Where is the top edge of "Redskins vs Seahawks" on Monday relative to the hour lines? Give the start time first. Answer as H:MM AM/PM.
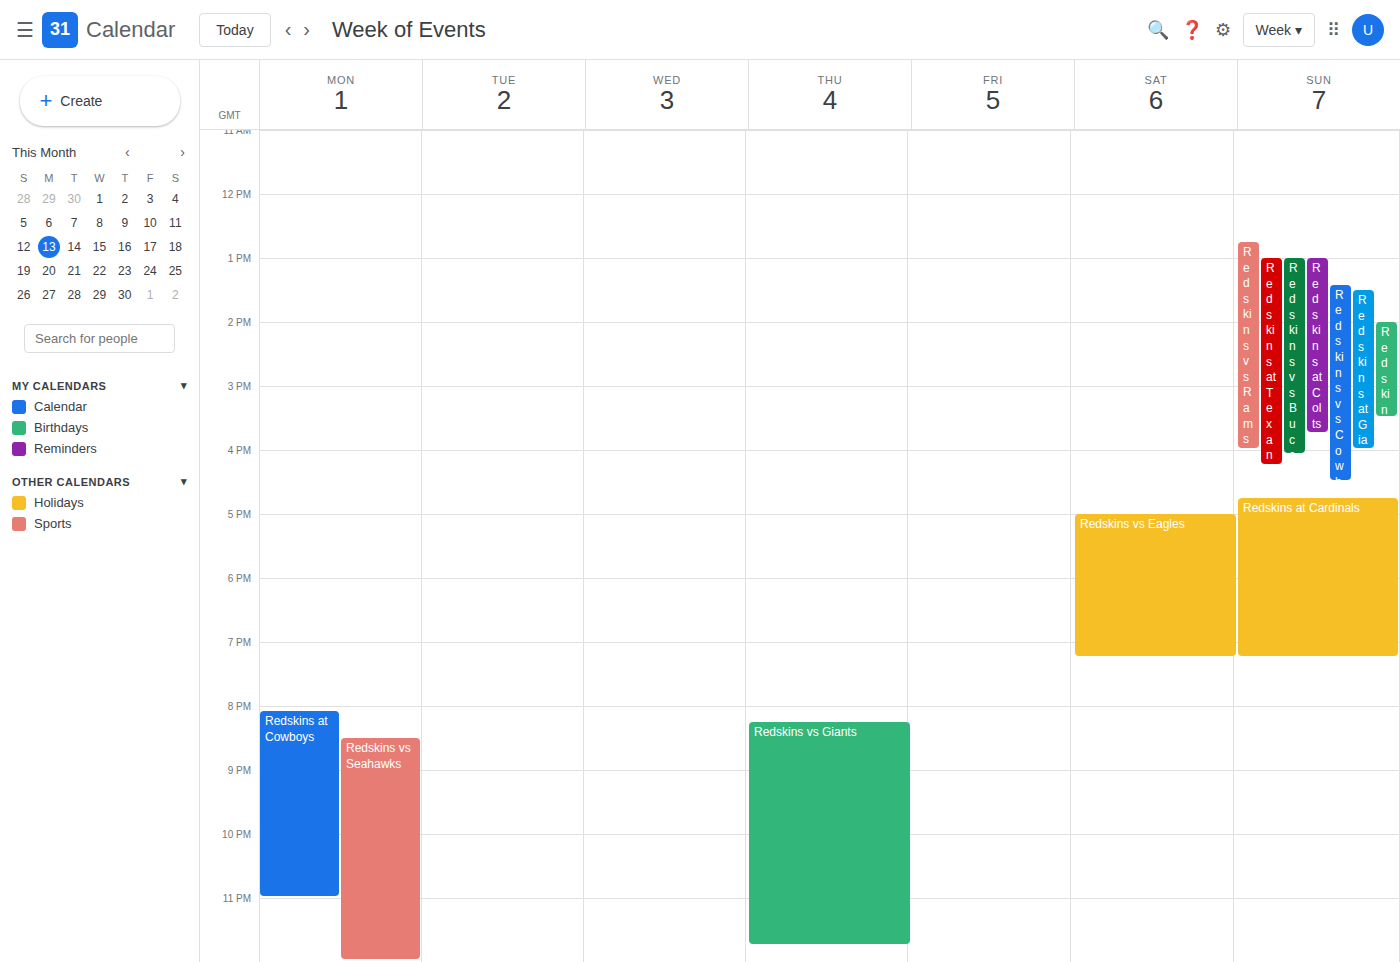
8:30 PM -- halfway between the 8 PM and 9 PM lines.